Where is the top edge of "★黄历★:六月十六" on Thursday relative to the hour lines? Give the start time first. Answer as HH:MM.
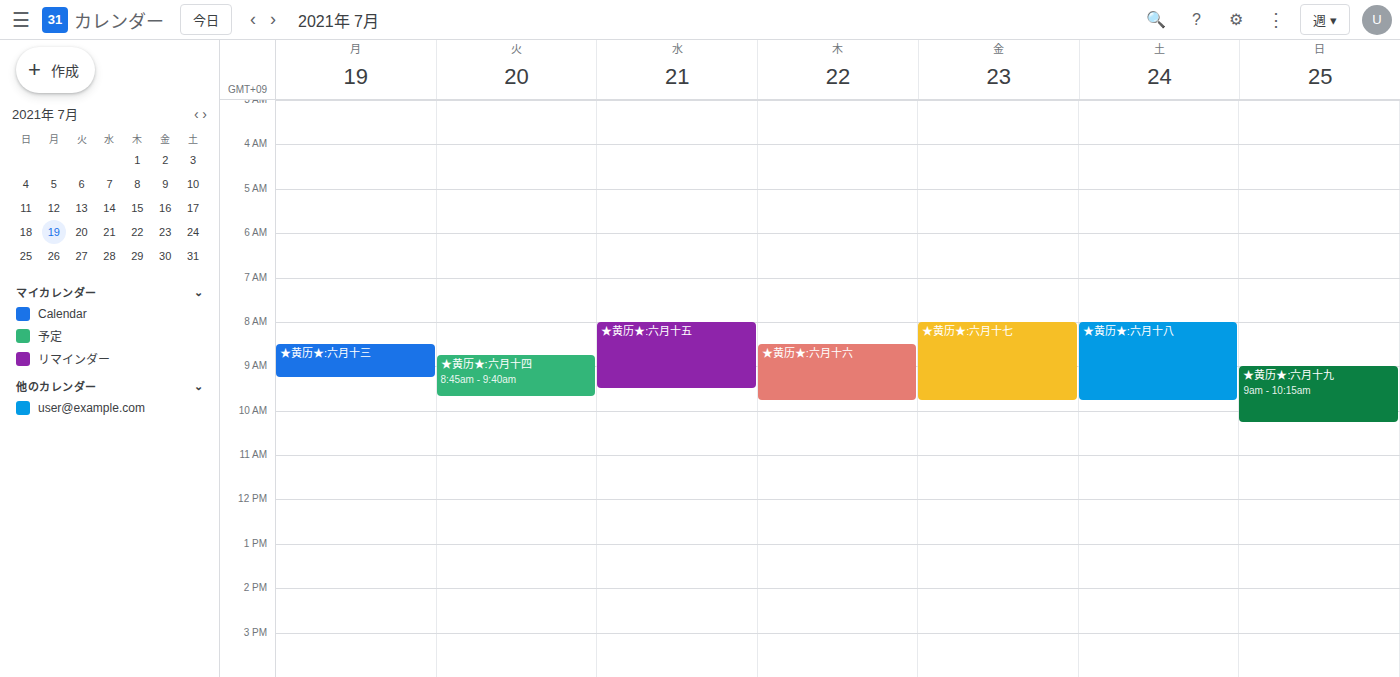
08:30 -- halfway between the 08:00 and 09:00 lines.